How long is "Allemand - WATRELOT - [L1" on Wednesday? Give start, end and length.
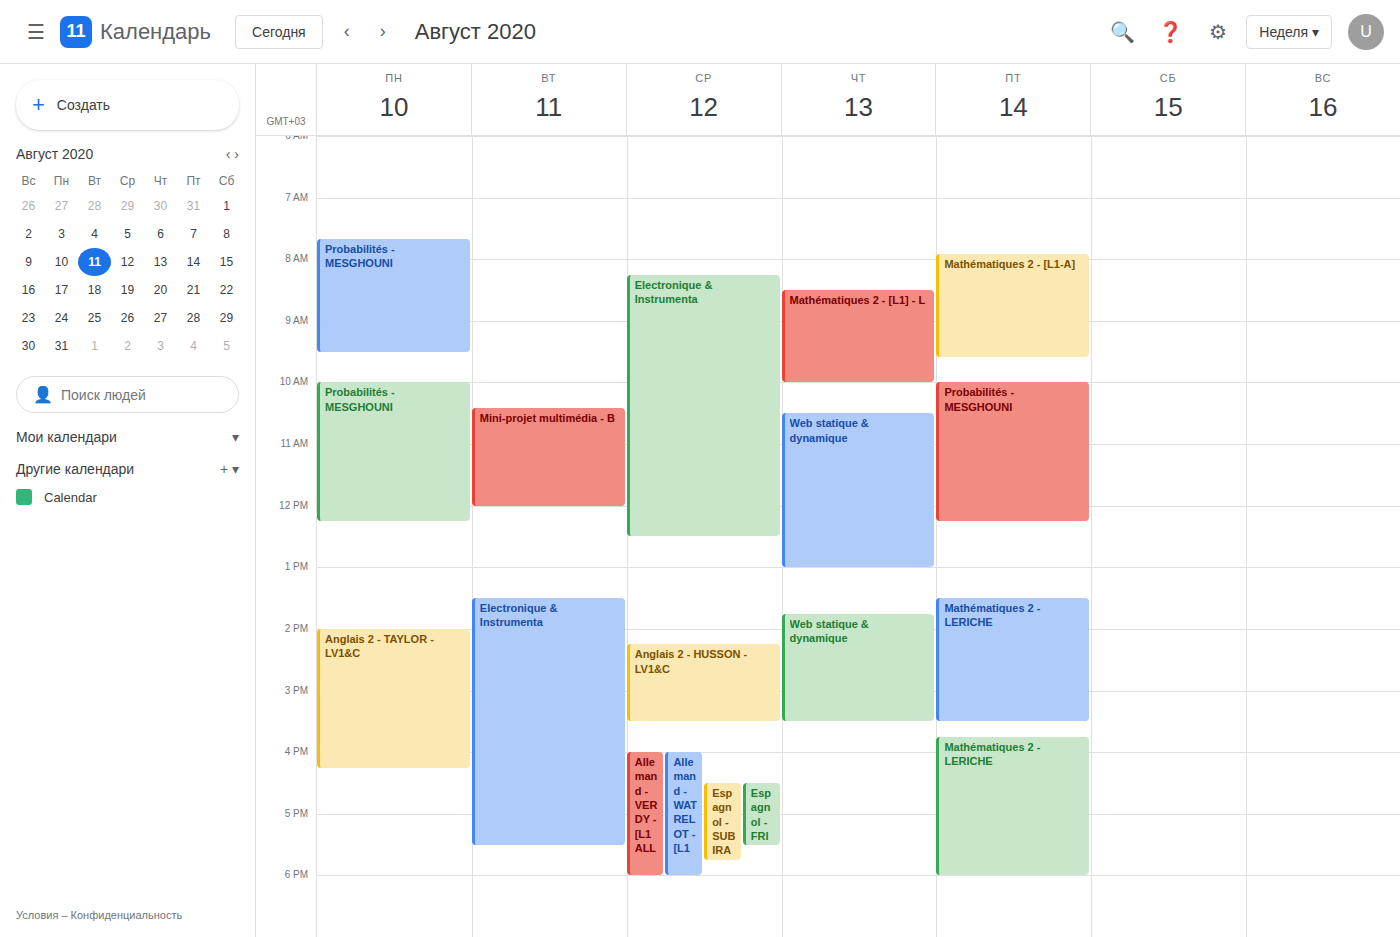
4:00 PM to 6:00 PM, 2 hours